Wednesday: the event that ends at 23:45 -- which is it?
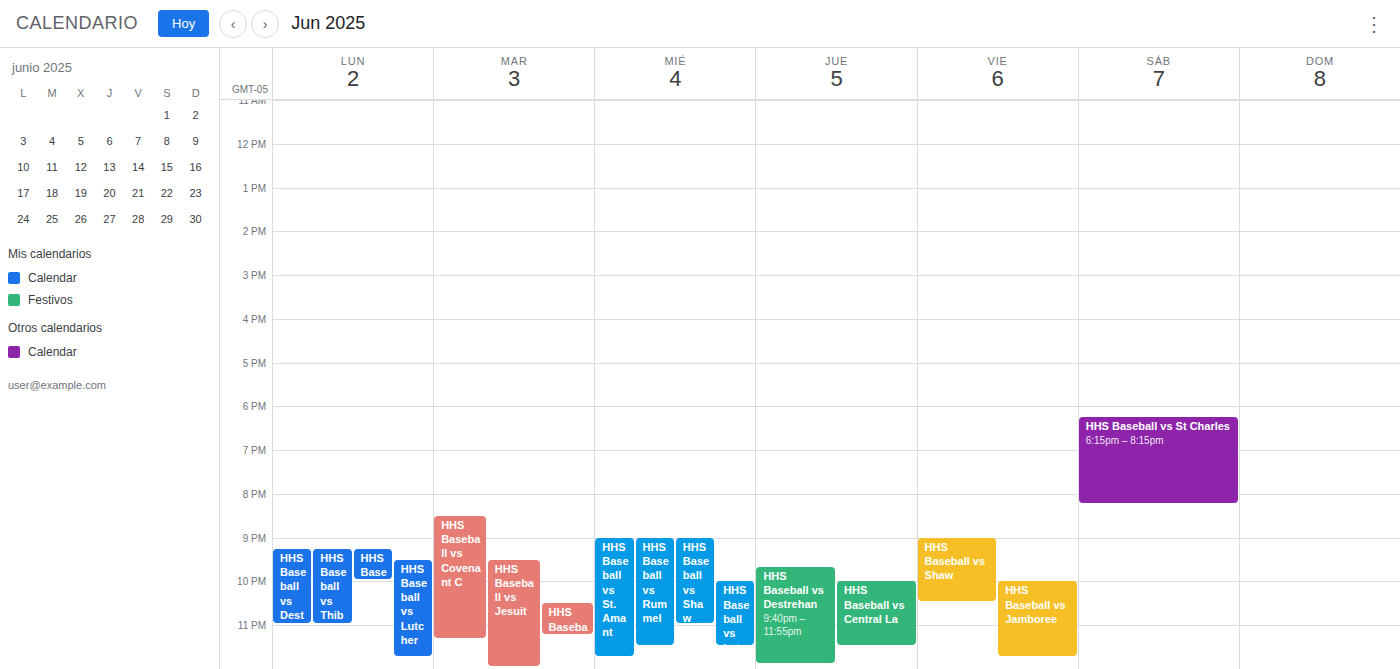
"HHS Baseball vs St. Amant"